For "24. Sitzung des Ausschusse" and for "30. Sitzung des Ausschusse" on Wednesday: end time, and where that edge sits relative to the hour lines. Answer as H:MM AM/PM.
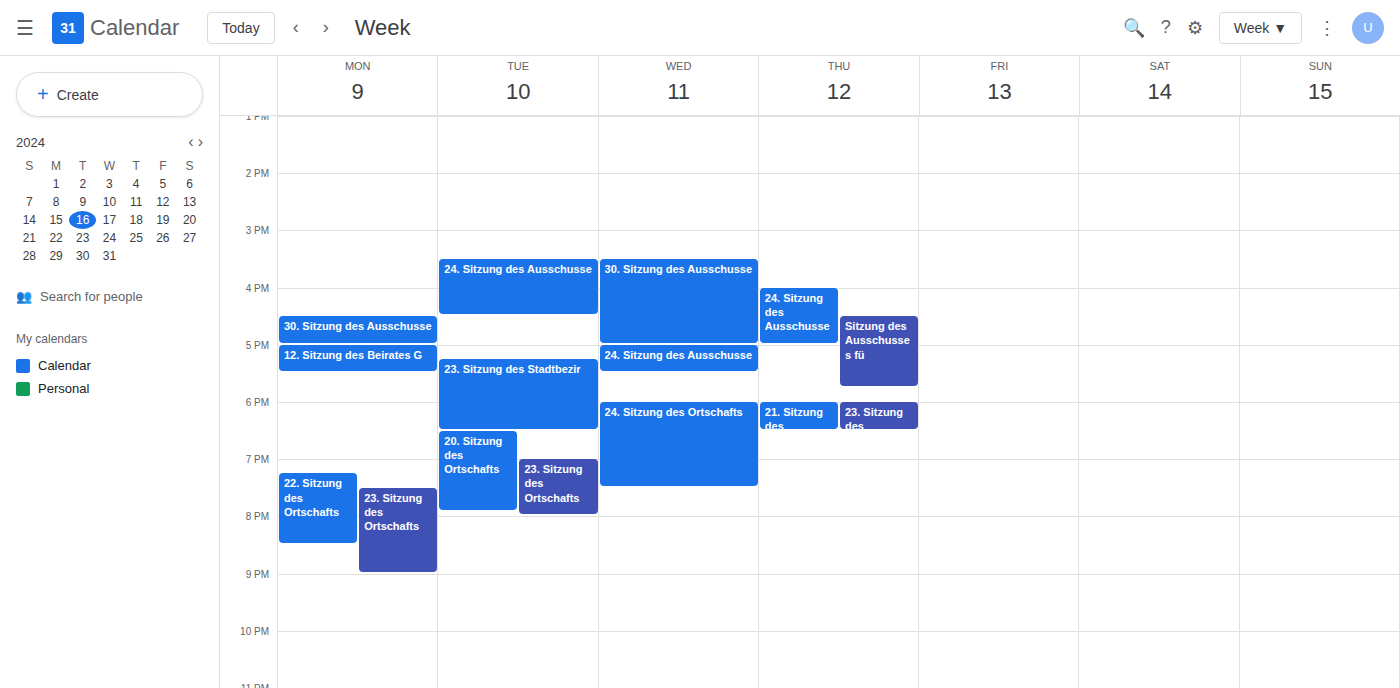
"24. Sitzung des Ausschusse": 5:30 PM, halfway between the 5 PM and 6 PM lines. "30. Sitzung des Ausschusse": 5:00 PM, exactly on the 5 PM line.